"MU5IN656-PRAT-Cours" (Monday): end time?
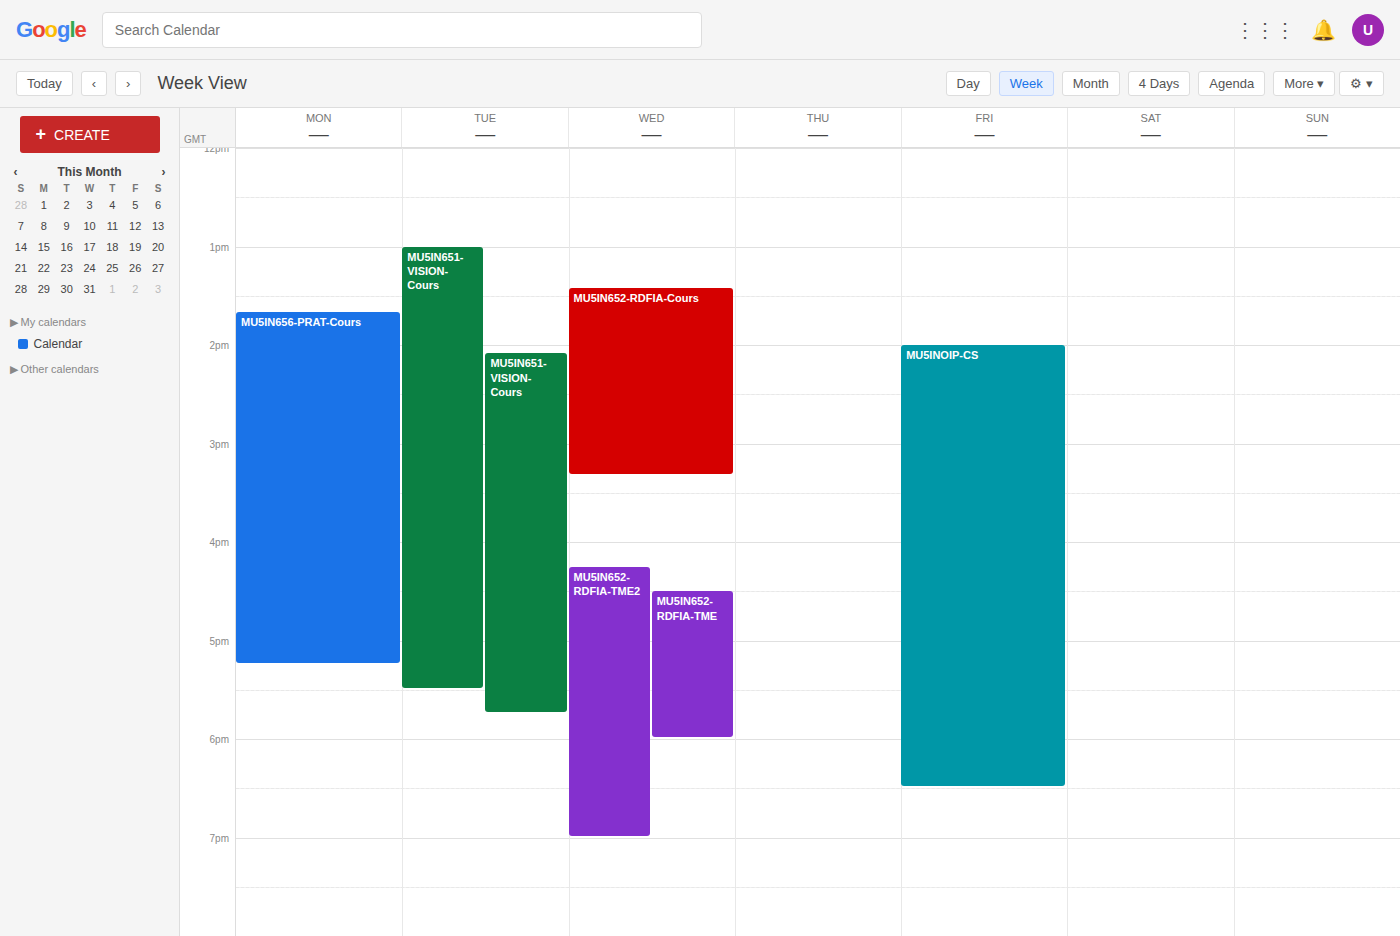
5:15 PM